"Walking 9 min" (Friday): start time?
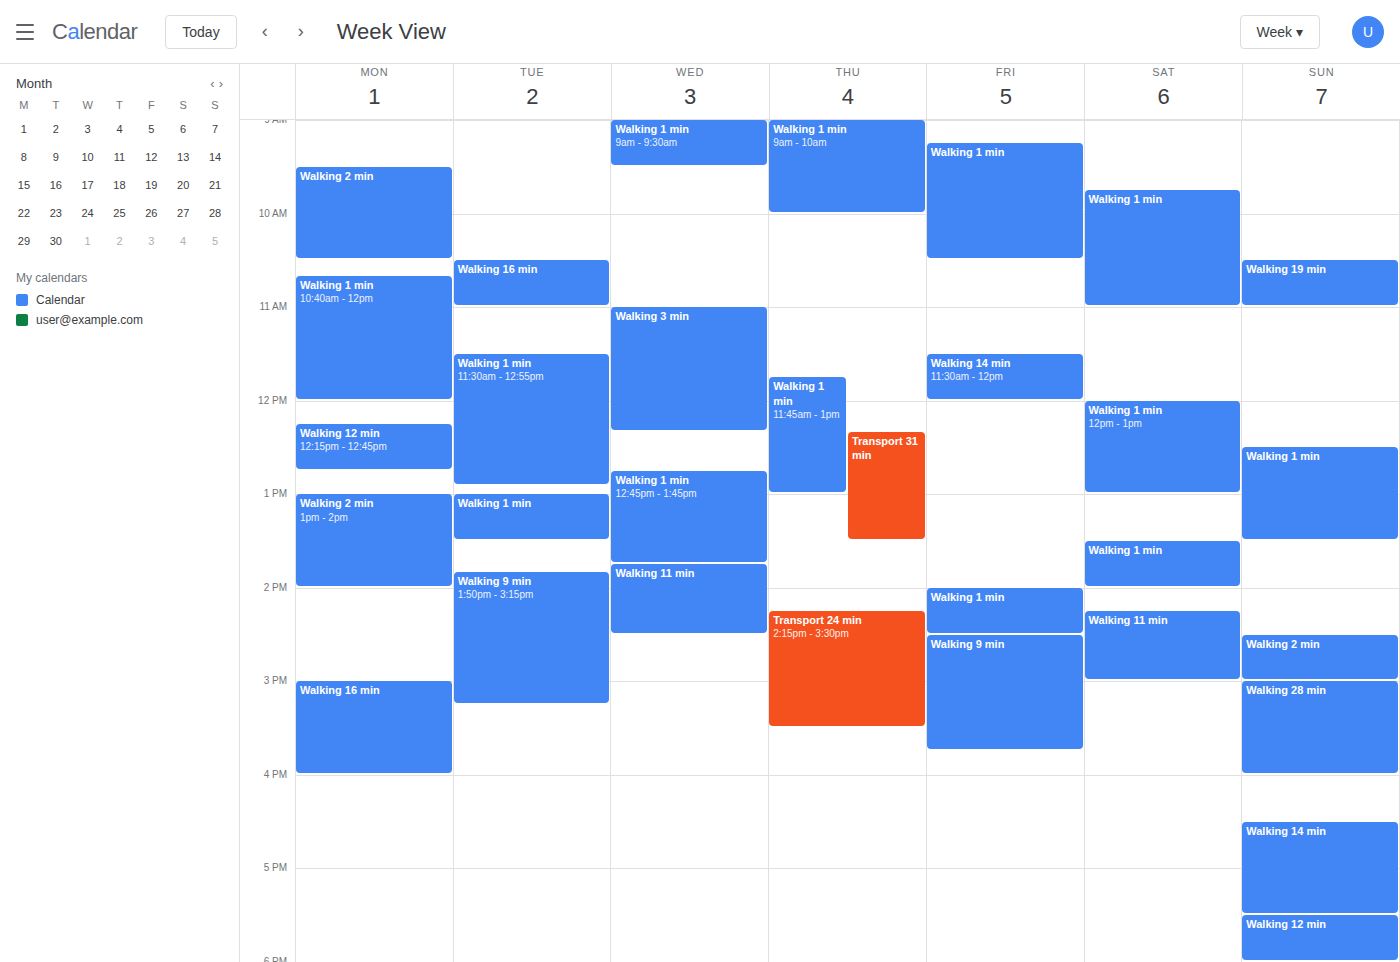
2:30 PM